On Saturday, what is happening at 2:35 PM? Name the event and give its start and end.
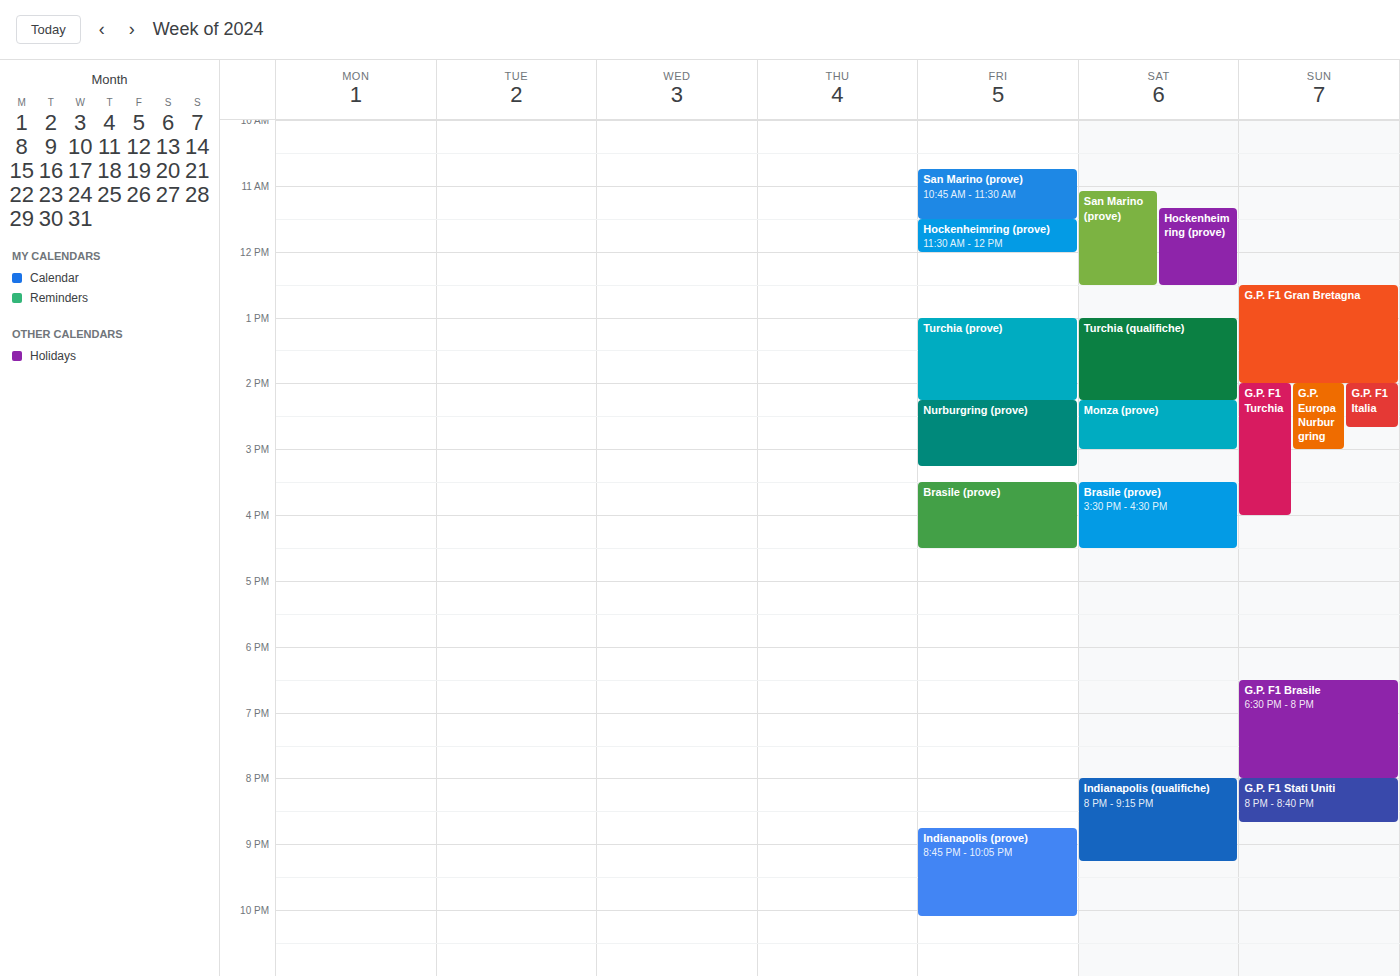
"Monza (prove)", 2:15 PM to 3:00 PM